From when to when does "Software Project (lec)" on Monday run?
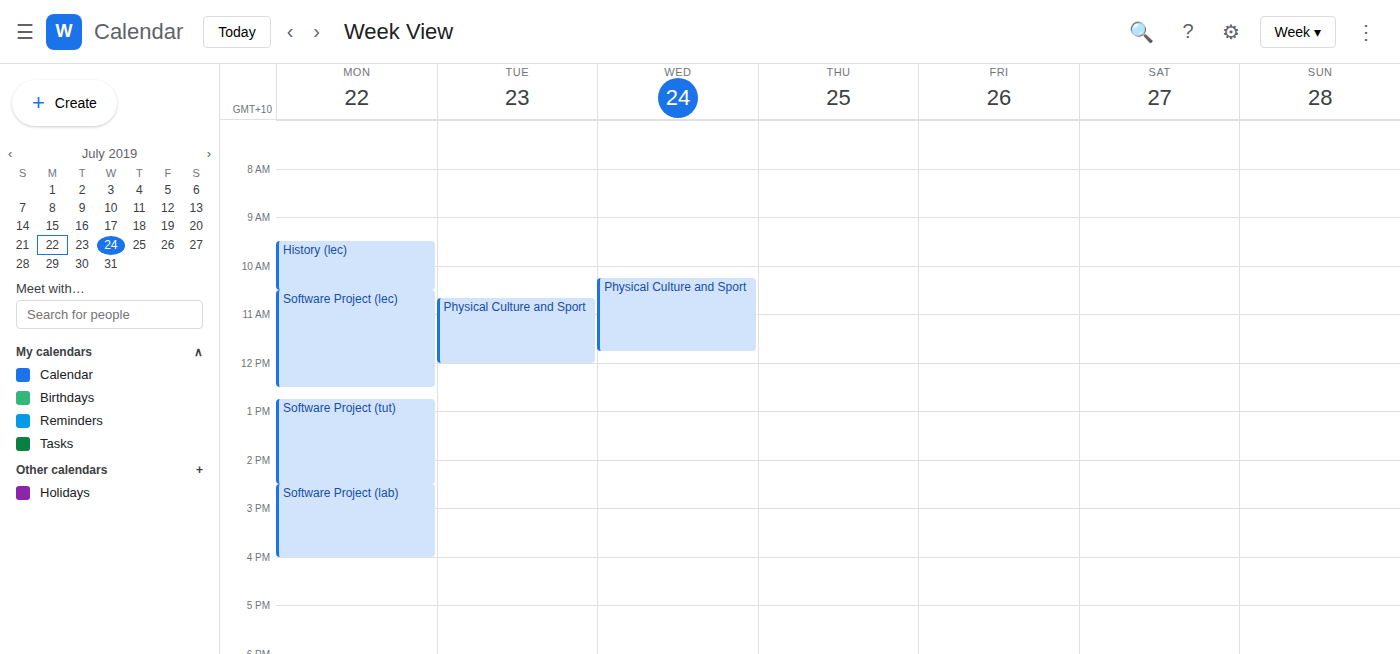
10:30 AM to 12:30 PM